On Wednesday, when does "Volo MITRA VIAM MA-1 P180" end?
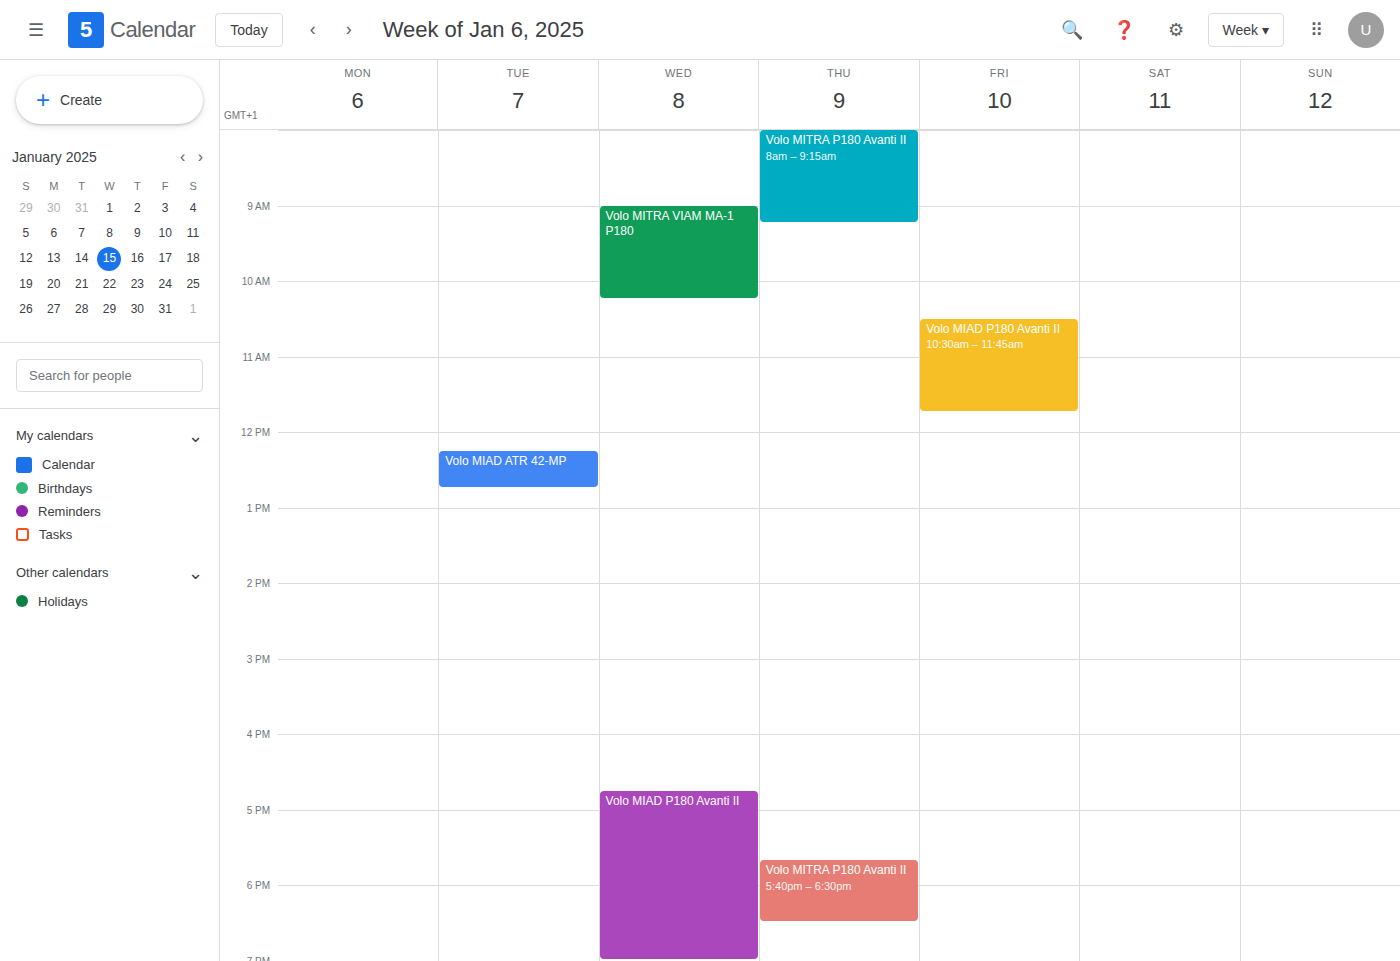
10:15 AM